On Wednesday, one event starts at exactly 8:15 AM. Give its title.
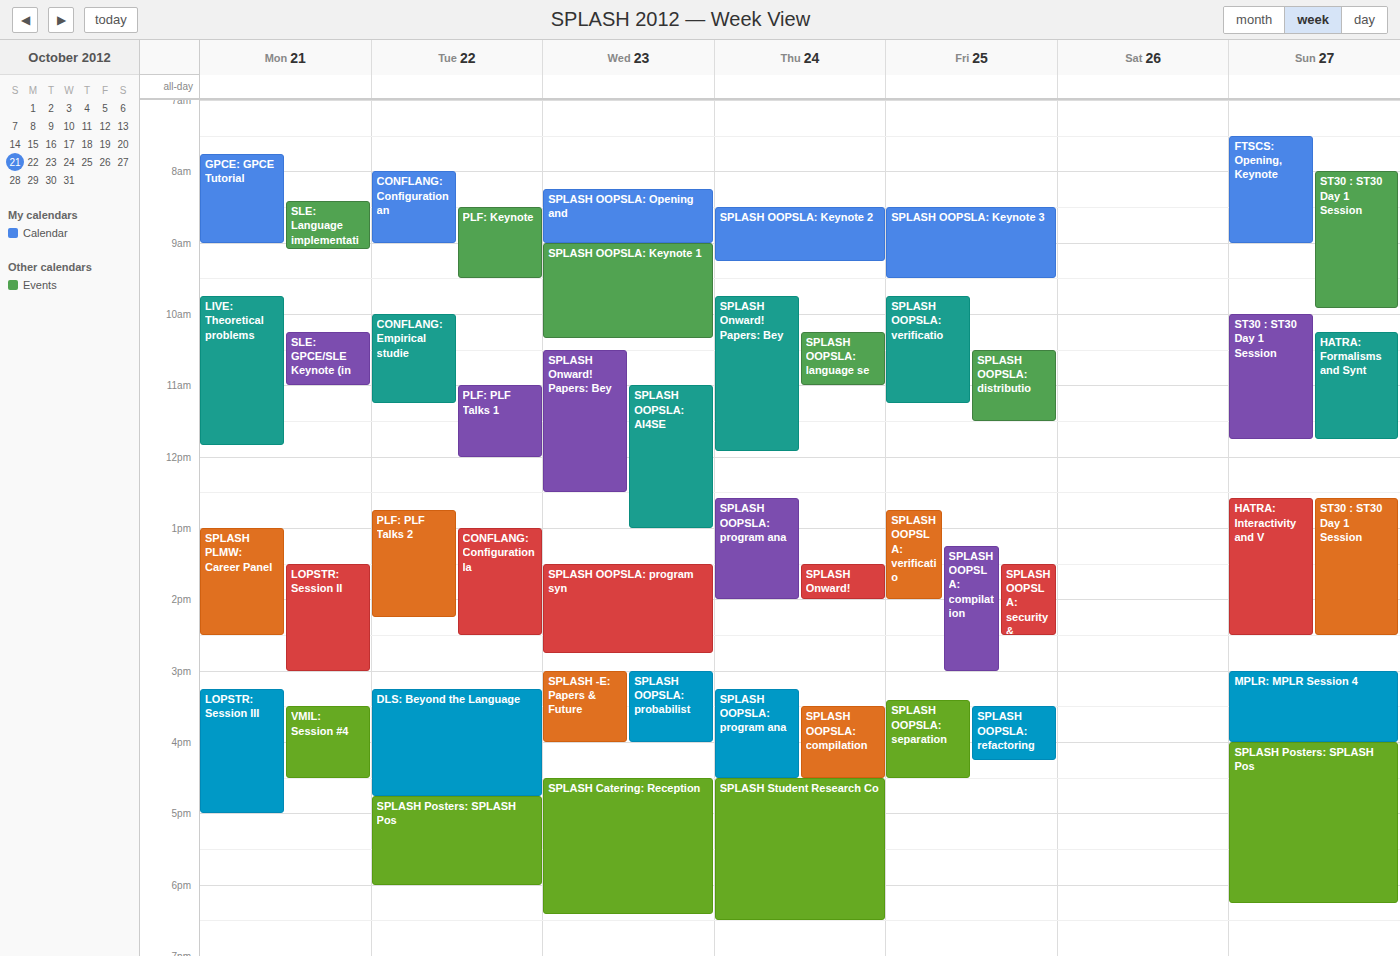
"SPLASH OOPSLA: Opening and"